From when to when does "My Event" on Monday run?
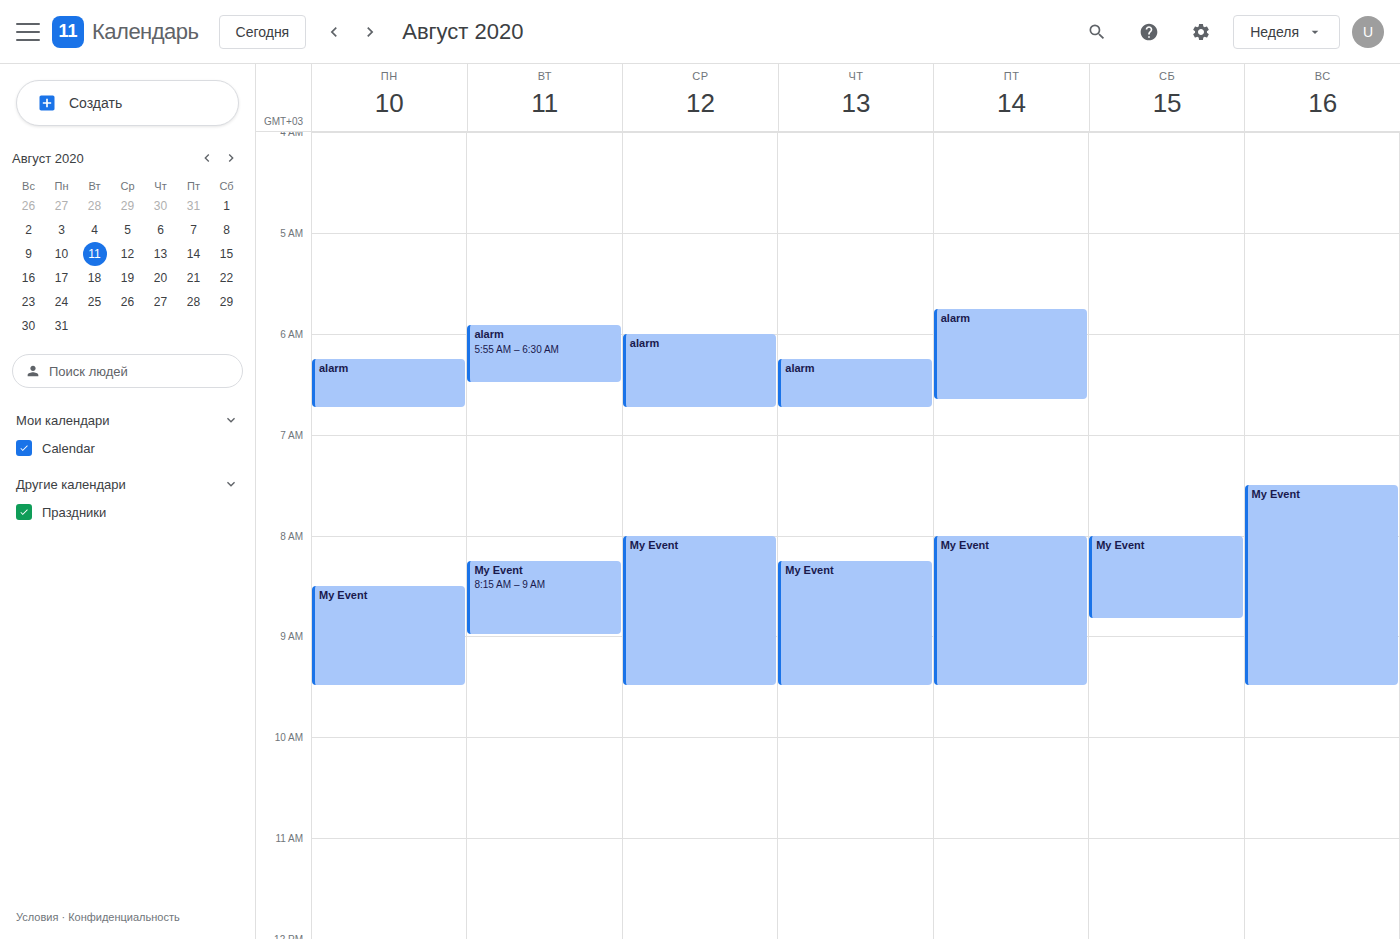
8:30 AM to 9:30 AM